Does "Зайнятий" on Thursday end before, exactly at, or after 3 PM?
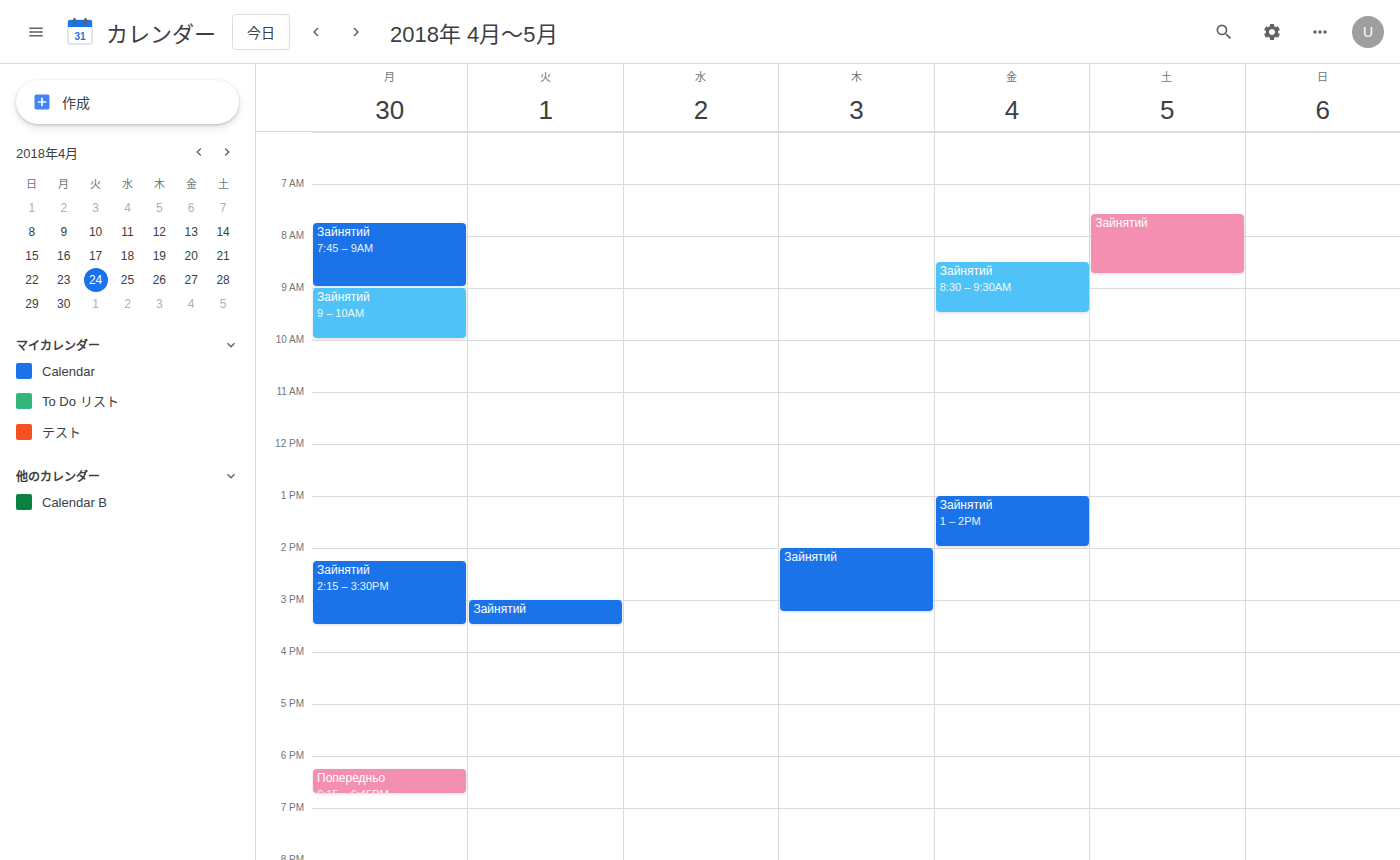
3:15 PM -- after 3 PM, 15 minutes below the 3 PM line.